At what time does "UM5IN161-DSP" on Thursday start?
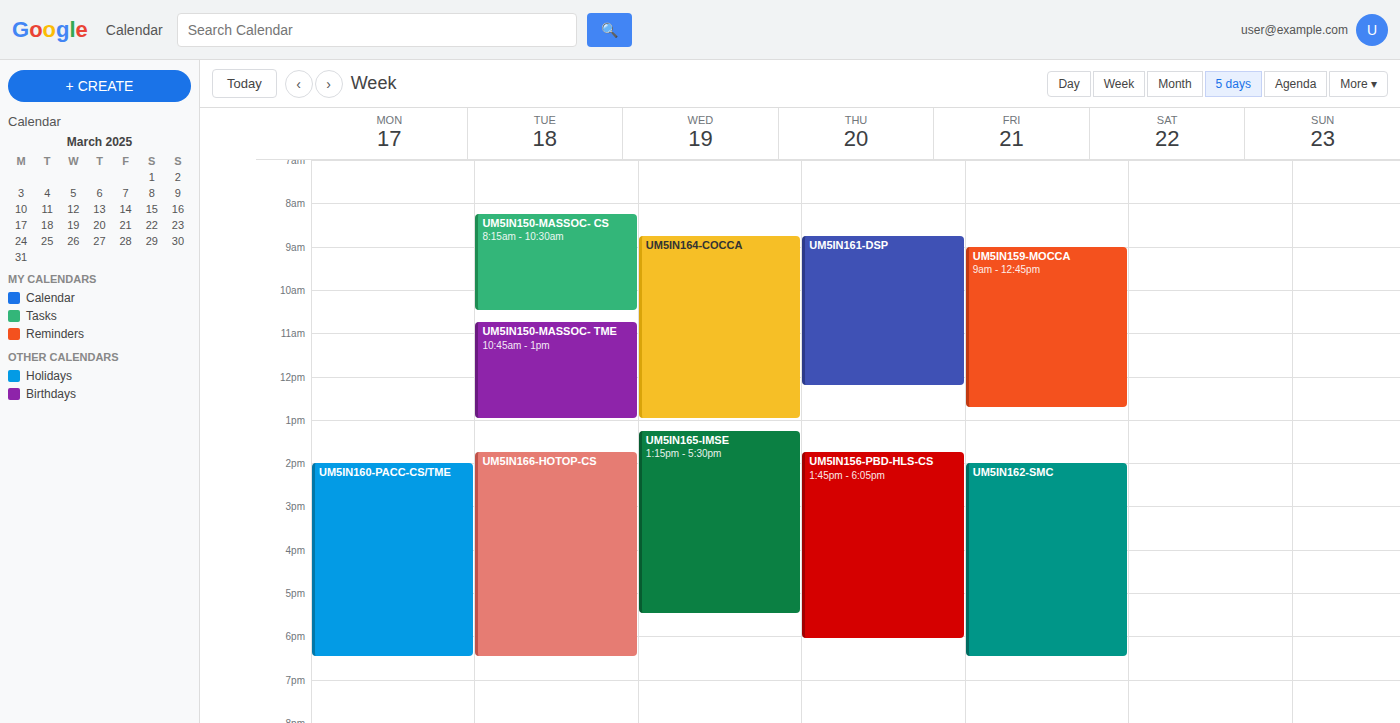
8:45 AM